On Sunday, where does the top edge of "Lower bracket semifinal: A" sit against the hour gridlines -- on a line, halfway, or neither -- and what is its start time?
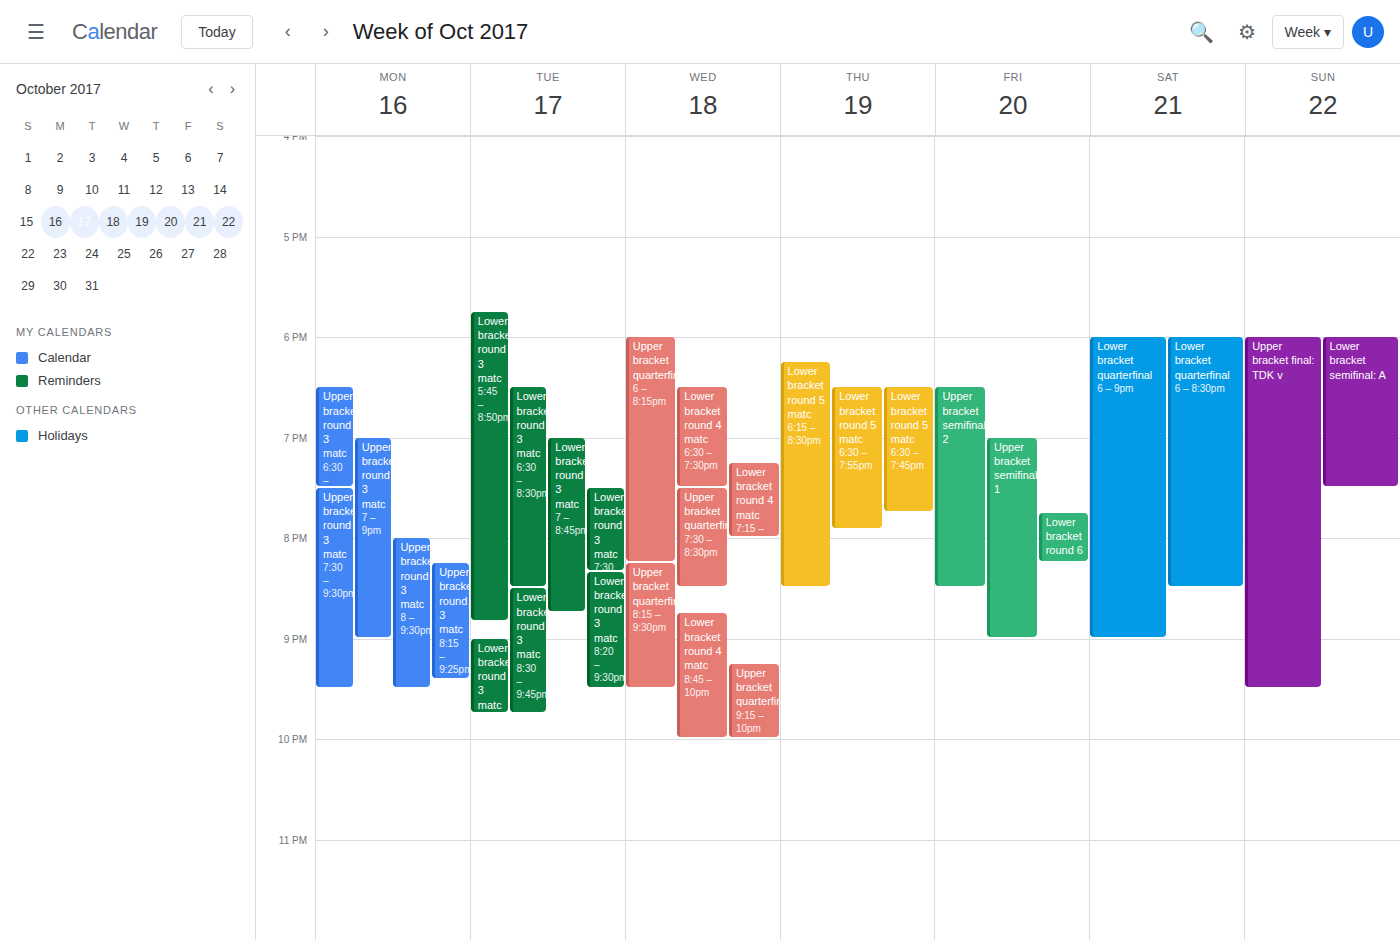
6:00 PM -- exactly on the 6 PM line.